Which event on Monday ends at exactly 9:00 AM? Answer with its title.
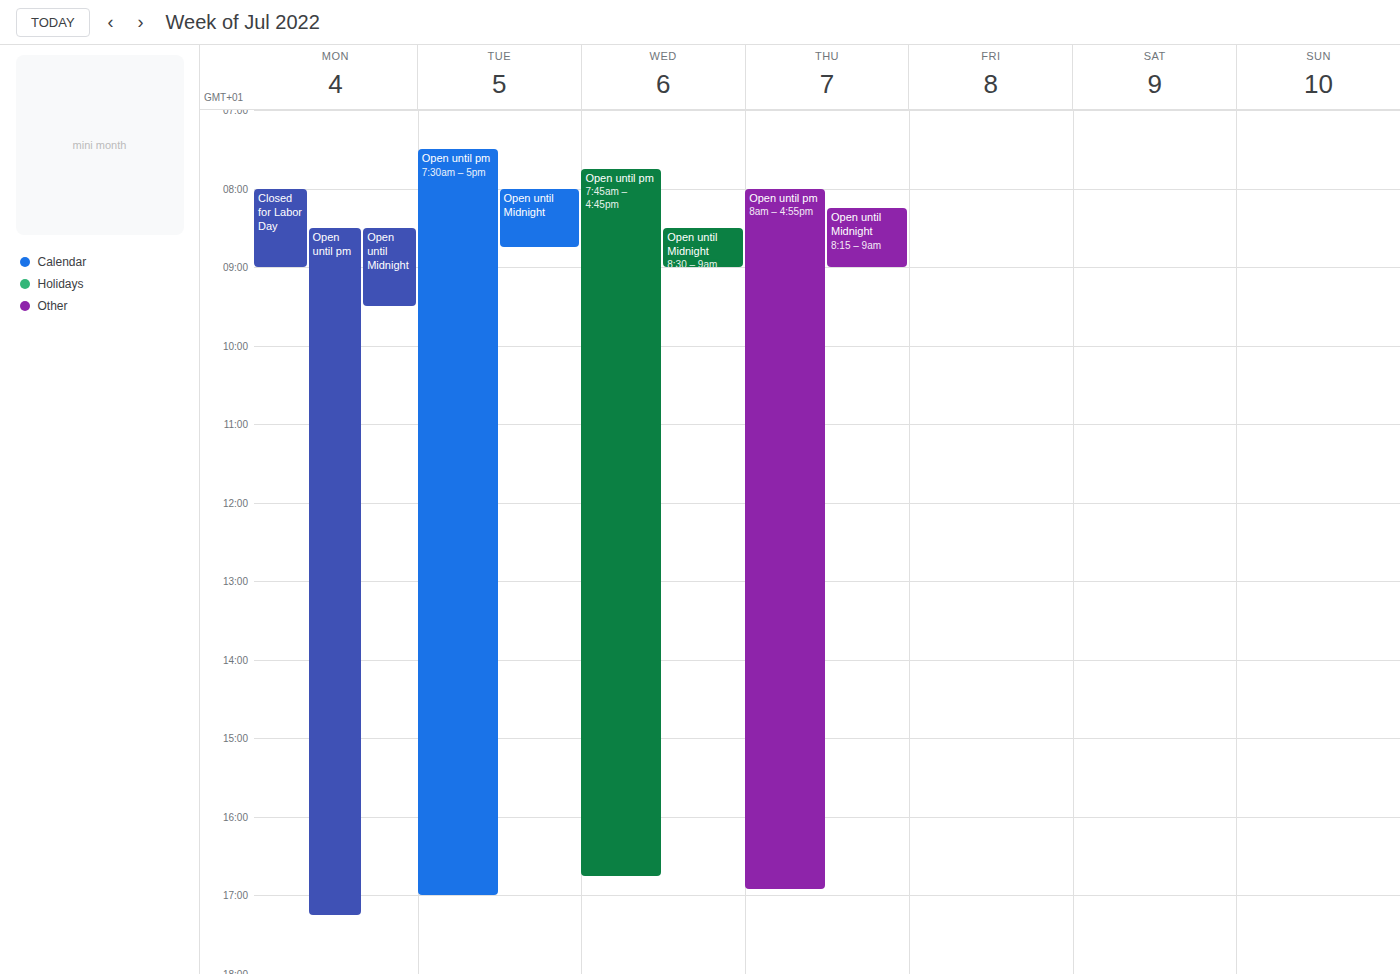
"Closed for Labor Day"